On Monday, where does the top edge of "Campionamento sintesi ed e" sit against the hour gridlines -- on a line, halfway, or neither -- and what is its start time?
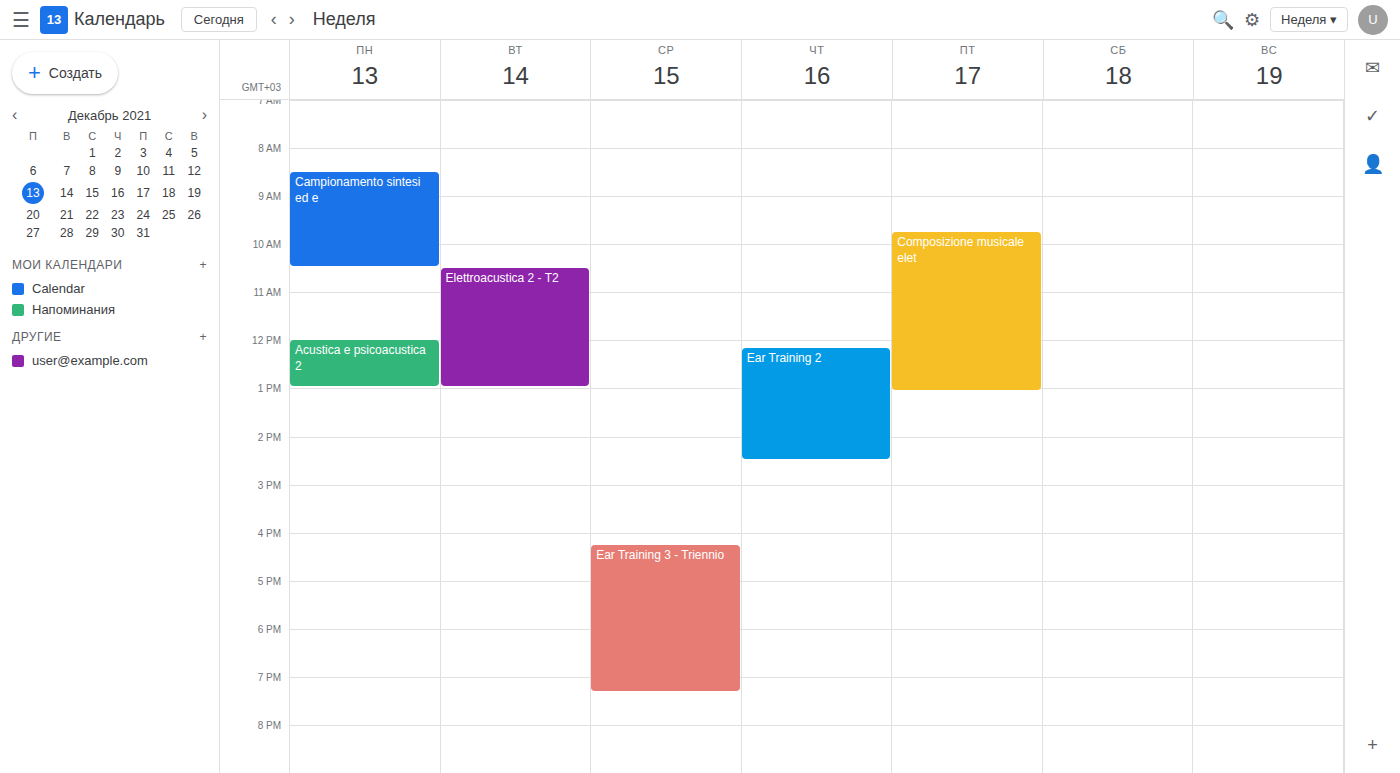
08:30 -- halfway between the 08:00 and 09:00 lines.